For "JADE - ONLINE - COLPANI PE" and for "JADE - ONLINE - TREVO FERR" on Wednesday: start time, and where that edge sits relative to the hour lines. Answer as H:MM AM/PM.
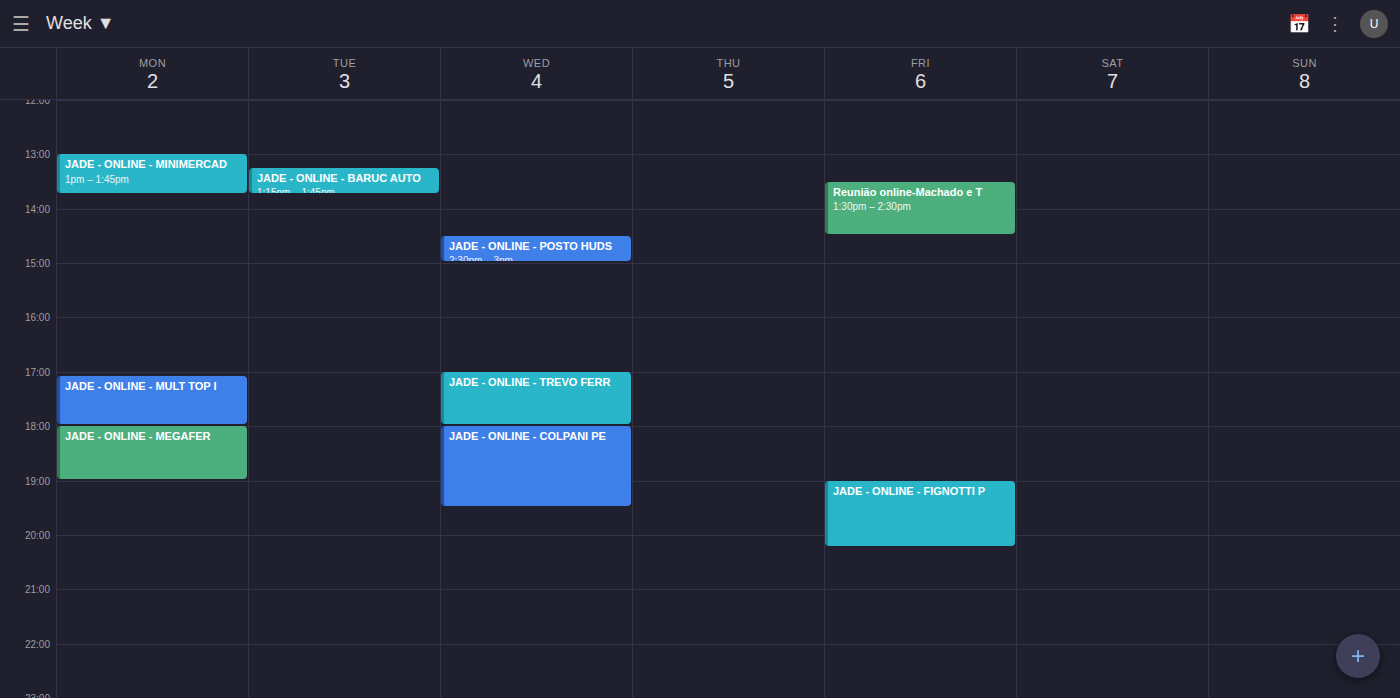
"JADE - ONLINE - COLPANI PE": 6:00 PM, exactly on the 6 PM line. "JADE - ONLINE - TREVO FERR": 5:00 PM, exactly on the 5 PM line.